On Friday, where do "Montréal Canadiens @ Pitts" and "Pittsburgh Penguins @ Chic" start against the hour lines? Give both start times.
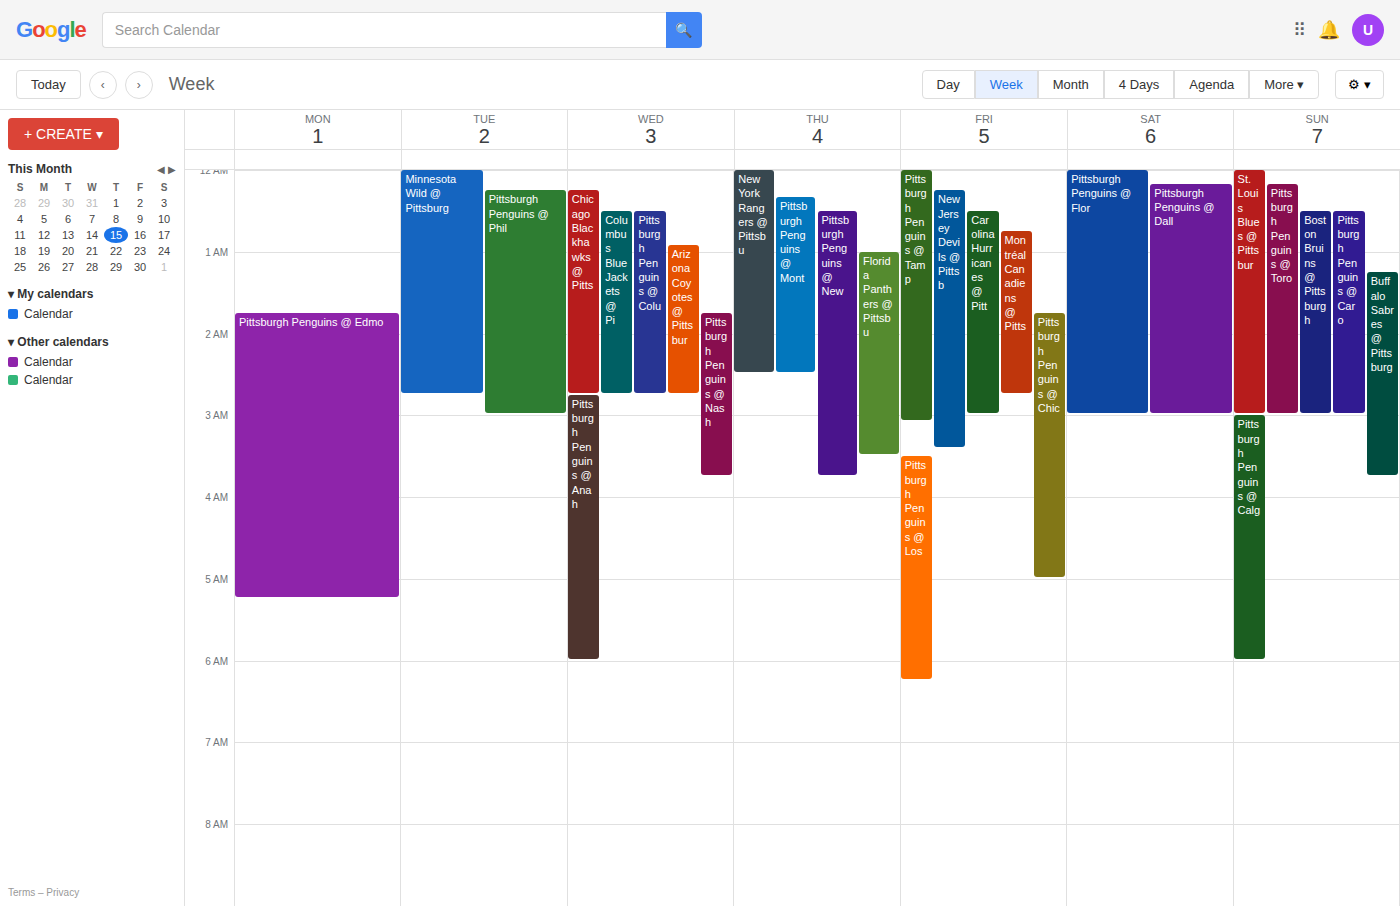
"Montréal Canadiens @ Pitts": 12:45 AM, neither: three quarters of the way from the 12 AM line to the 1 AM line. "Pittsburgh Penguins @ Chic": 1:45 AM, neither: three quarters of the way from the 1 AM line to the 2 AM line.